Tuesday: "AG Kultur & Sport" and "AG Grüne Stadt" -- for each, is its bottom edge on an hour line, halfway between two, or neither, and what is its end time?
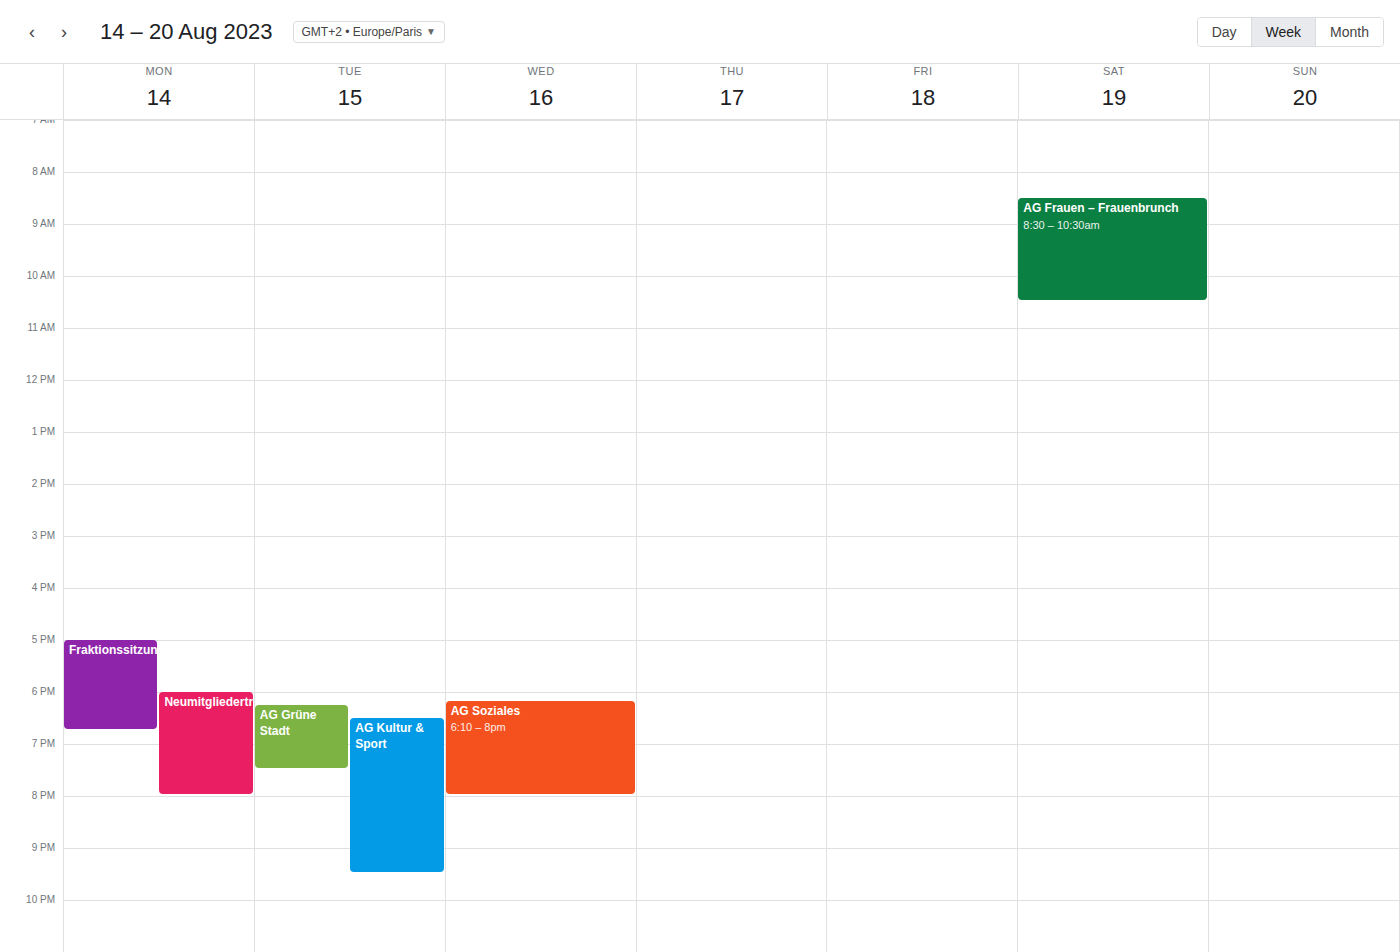
"AG Kultur & Sport": 9:30 PM, halfway between the 9 PM and 10 PM lines. "AG Grüne Stadt": 7:30 PM, halfway between the 7 PM and 8 PM lines.